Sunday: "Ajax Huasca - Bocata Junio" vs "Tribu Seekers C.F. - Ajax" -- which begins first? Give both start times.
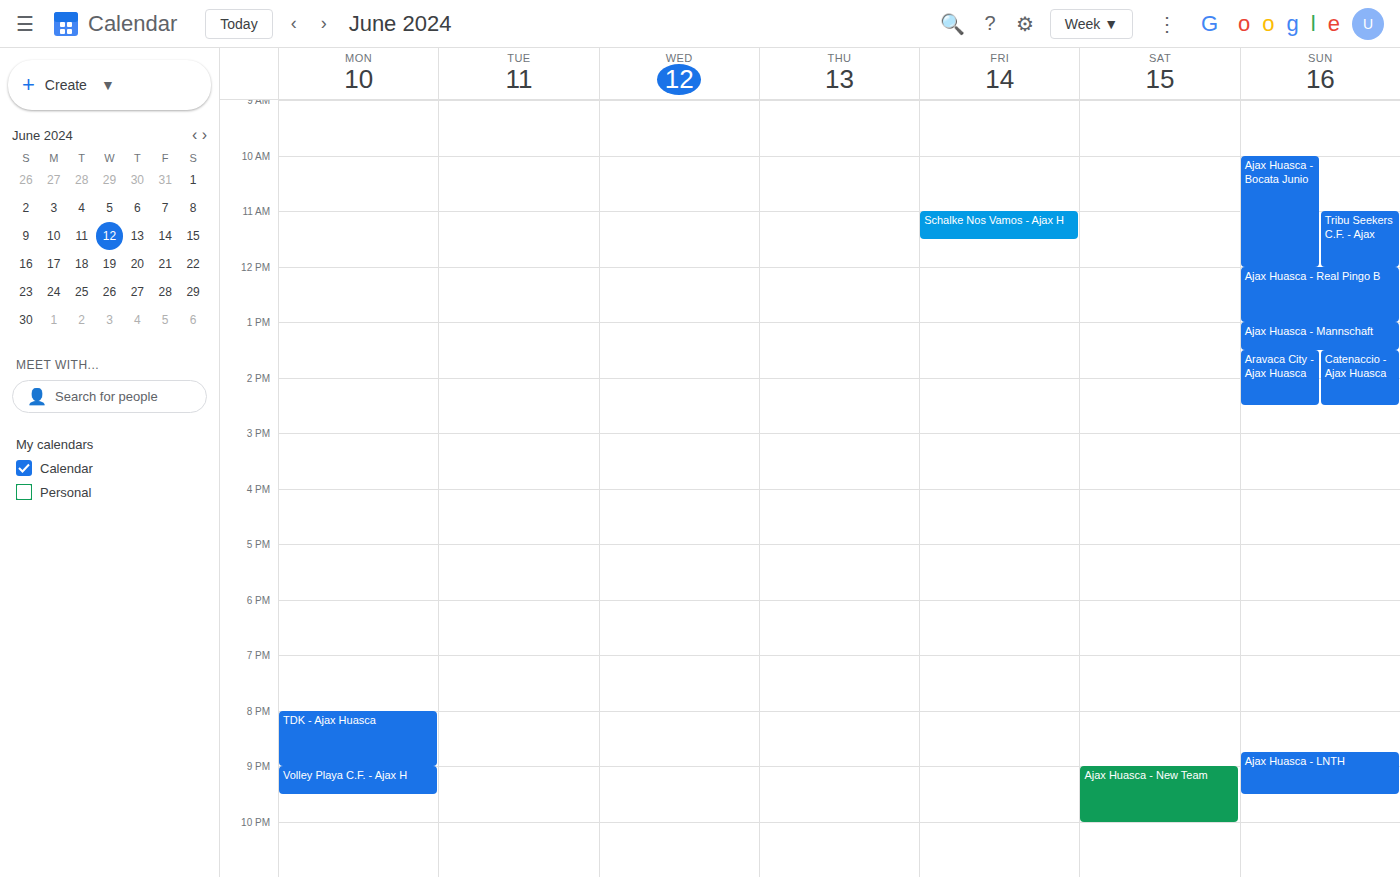
"Ajax Huasca - Bocata Junio" 10:00 AM; "Tribu Seekers C.F. - Ajax" 11:00 AM.